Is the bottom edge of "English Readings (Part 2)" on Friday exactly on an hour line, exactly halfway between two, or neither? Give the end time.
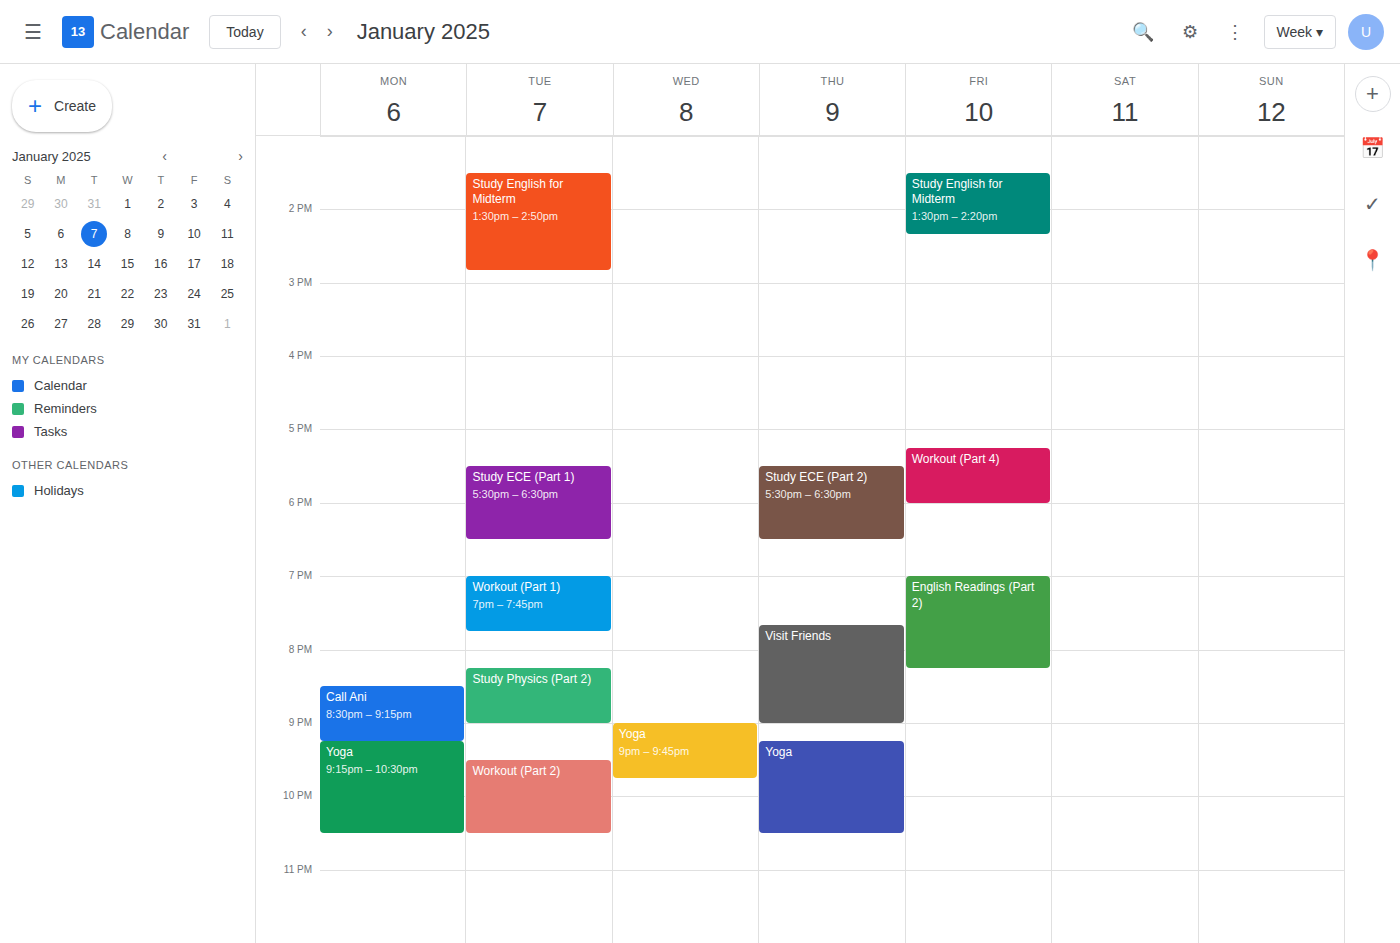
8:15 PM -- neither: a quarter of the way from the 8 PM line to the 9 PM line.